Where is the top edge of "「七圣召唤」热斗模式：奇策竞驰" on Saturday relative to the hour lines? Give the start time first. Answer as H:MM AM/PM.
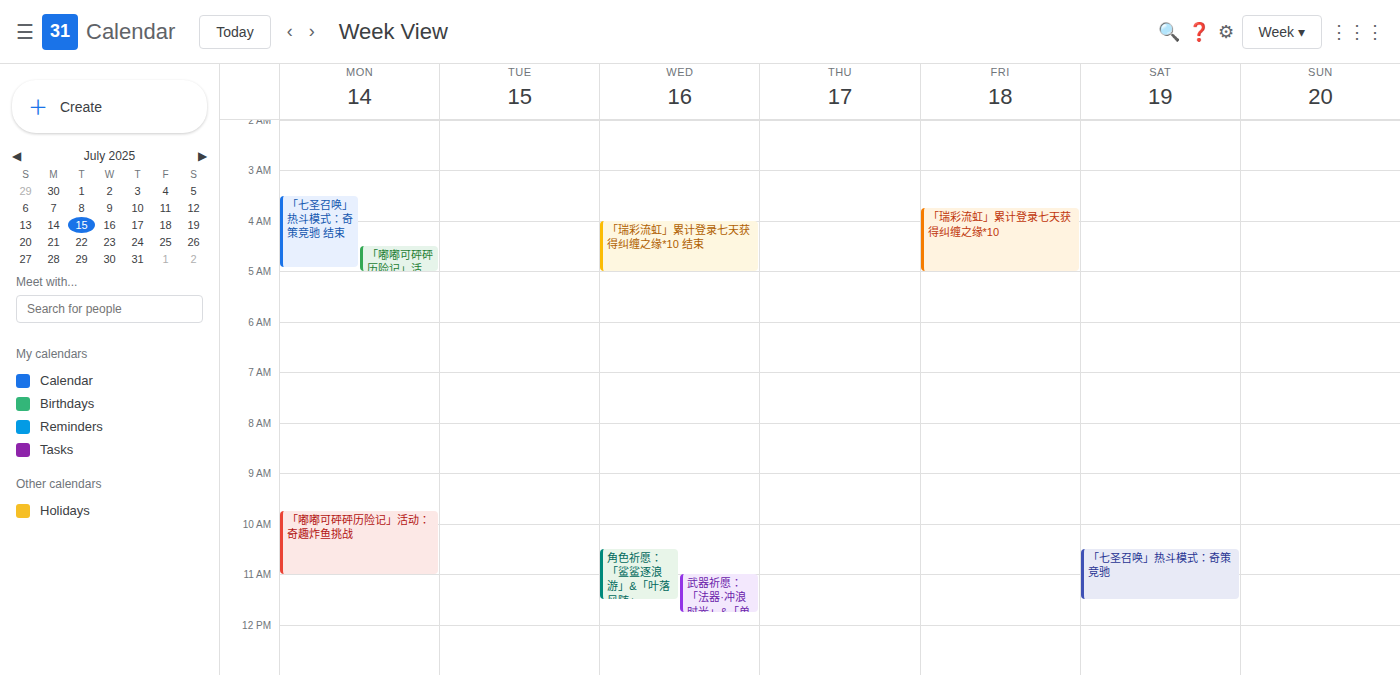
10:30 AM -- halfway between the 10 AM and 11 AM lines.